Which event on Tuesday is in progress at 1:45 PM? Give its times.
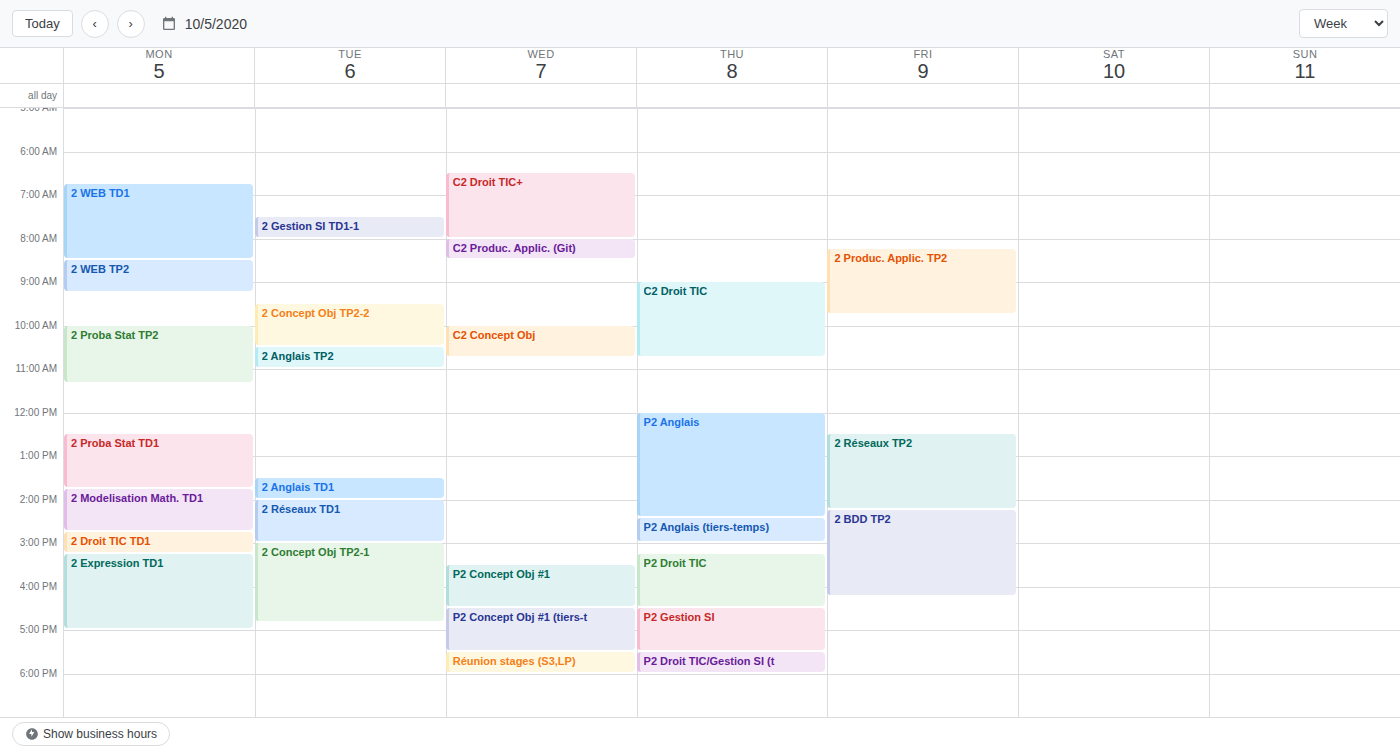
"2 Anglais TD1", 1:30 PM to 2:00 PM